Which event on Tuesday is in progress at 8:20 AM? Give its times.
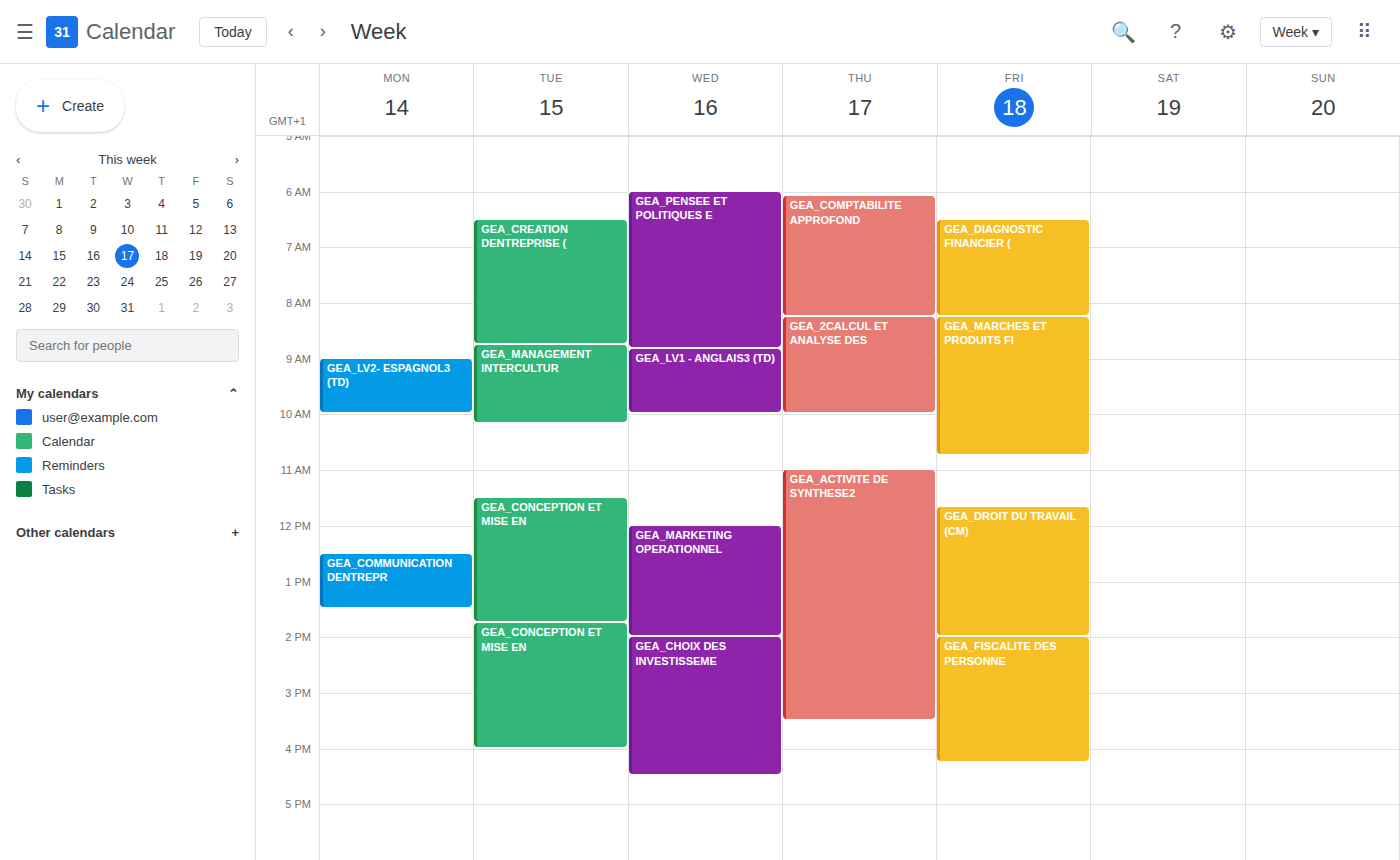
"GEA_CREATION DENTREPRISE (", 6:30 AM to 8:45 AM